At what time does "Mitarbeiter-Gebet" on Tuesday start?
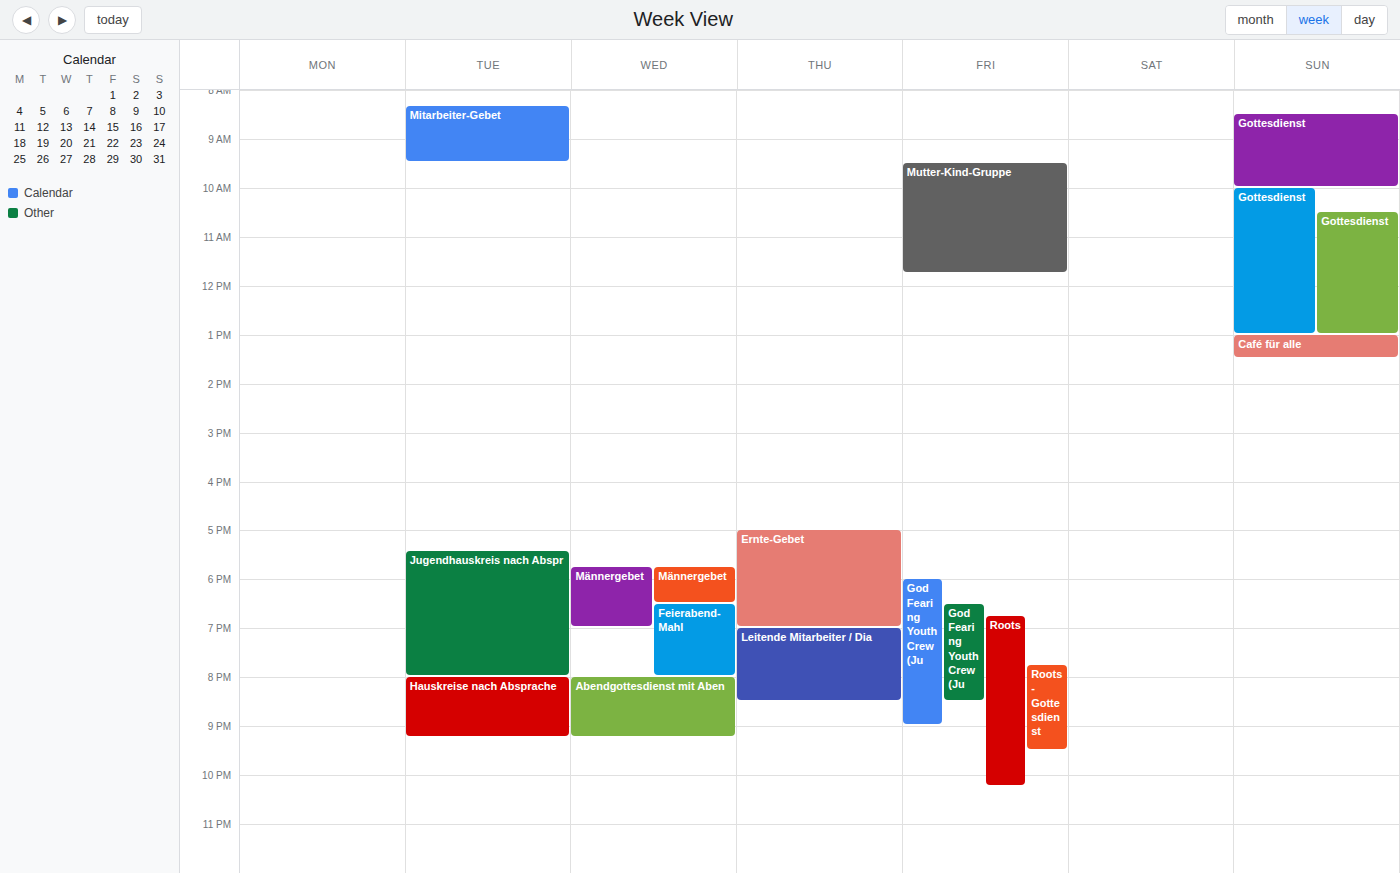
8:20 AM